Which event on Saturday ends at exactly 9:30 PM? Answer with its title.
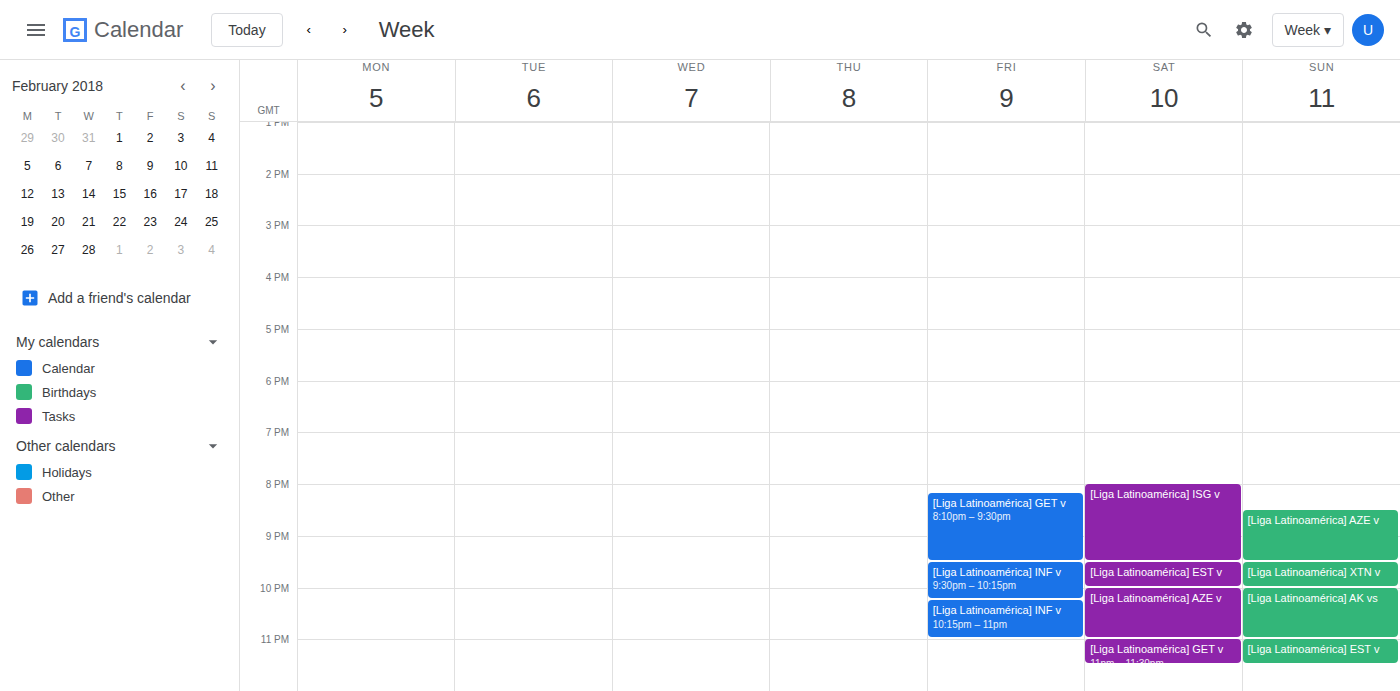
"[Liga Latinoamérica] ISG v"